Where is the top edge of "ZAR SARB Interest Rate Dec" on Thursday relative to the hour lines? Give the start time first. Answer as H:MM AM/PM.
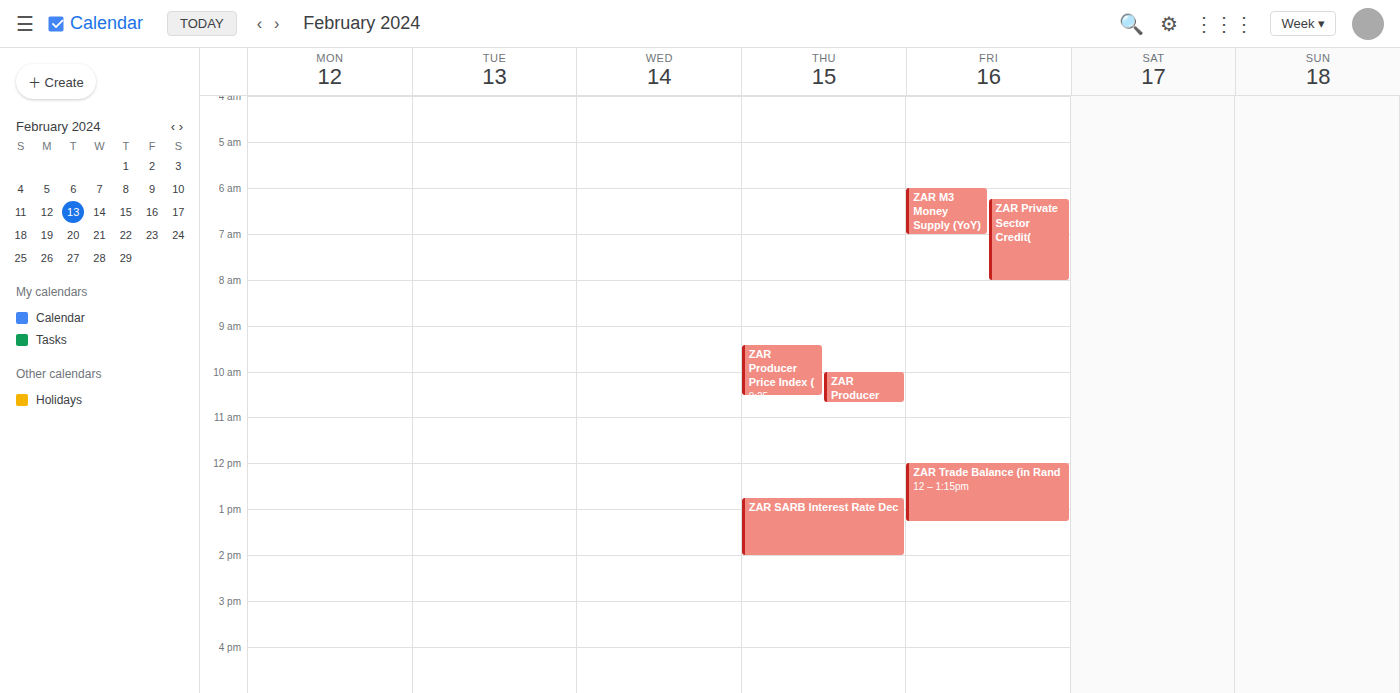
12:45 PM -- neither: three quarters of the way from the 12 PM line to the 1 PM line.